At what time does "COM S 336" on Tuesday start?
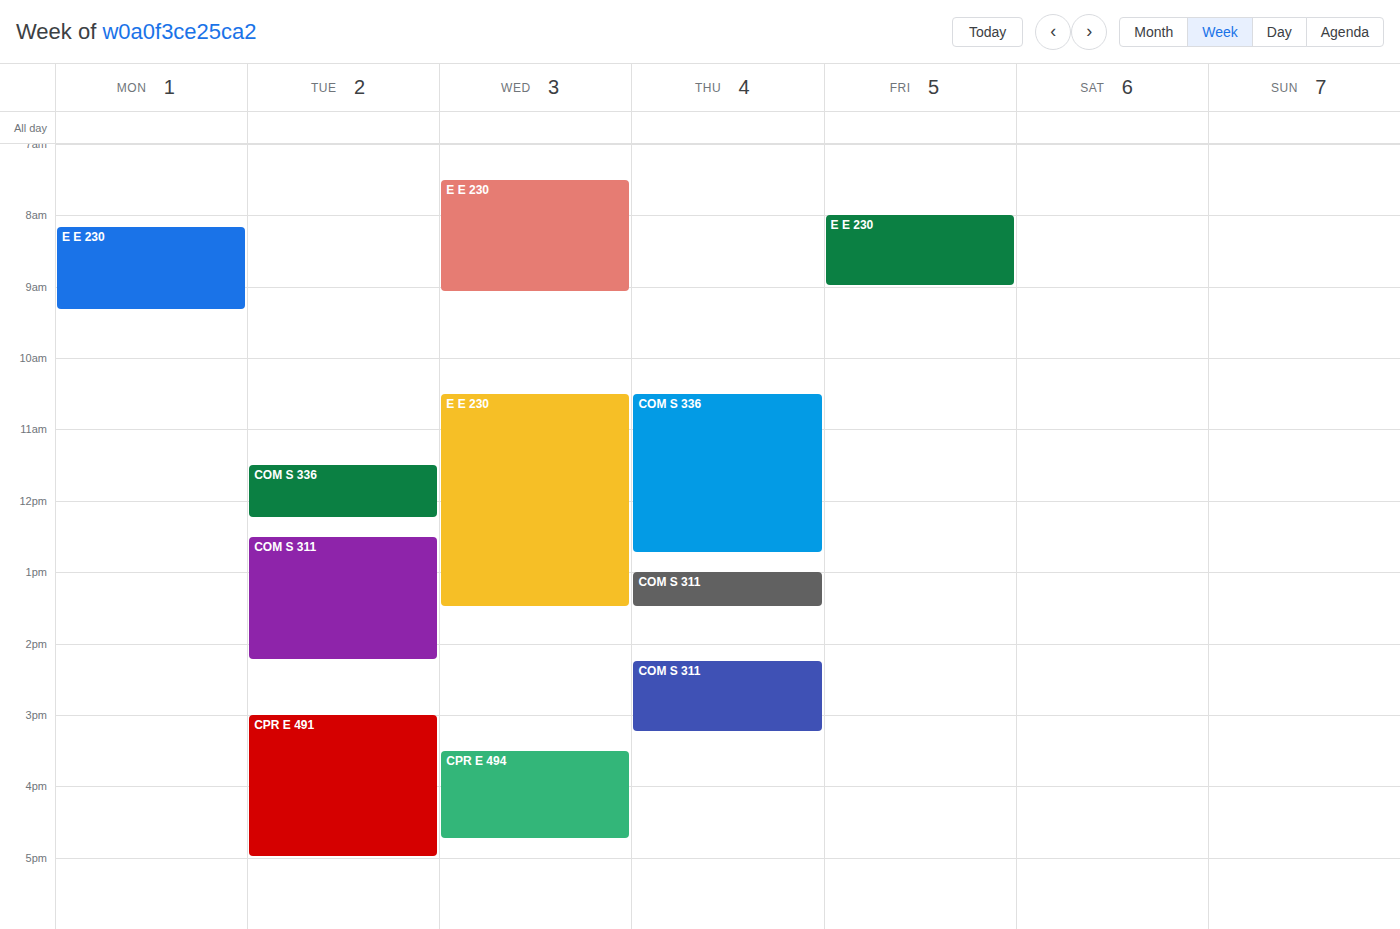
11:30 AM